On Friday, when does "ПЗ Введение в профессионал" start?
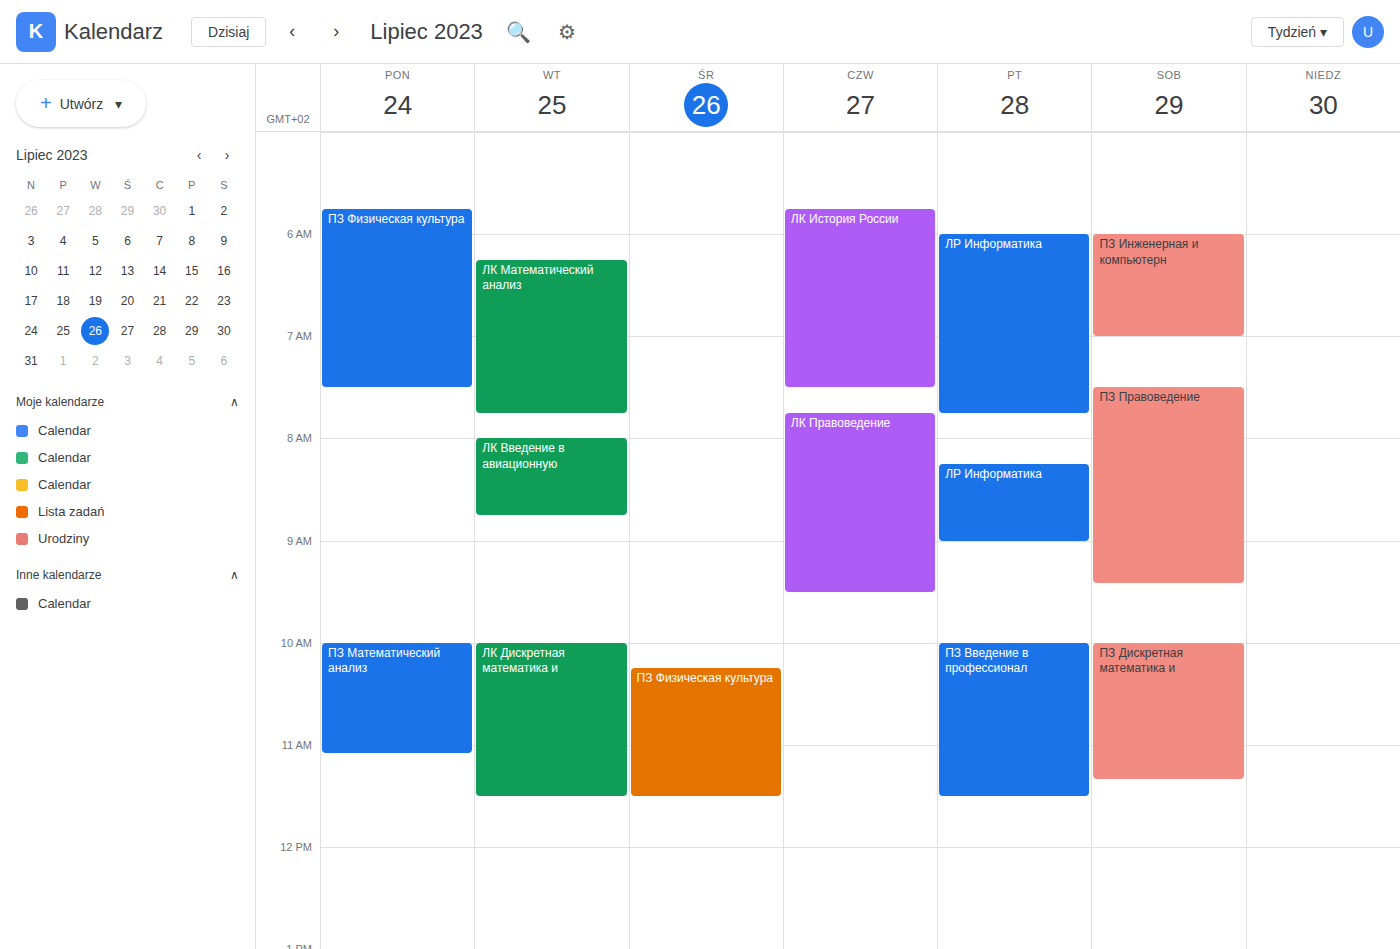
10:00 AM